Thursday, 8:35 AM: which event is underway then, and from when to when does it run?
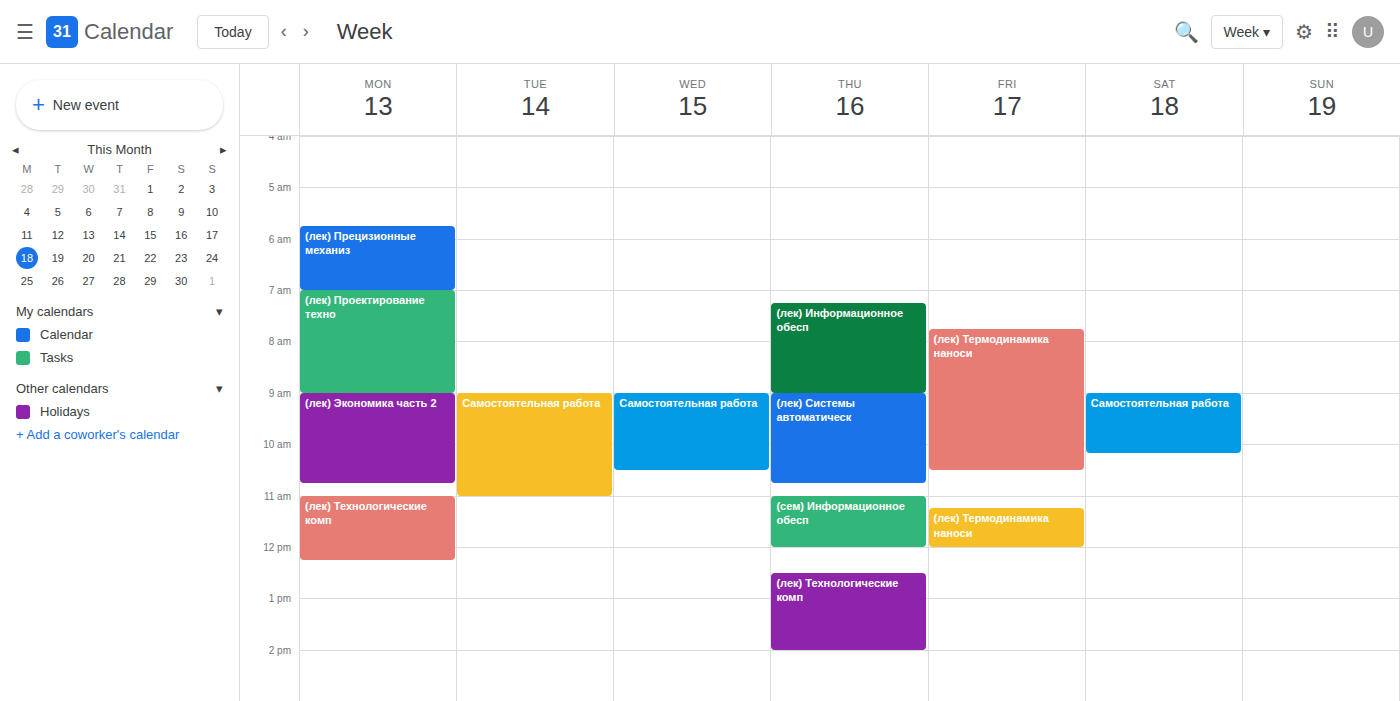
"(лек) Информационное обесп", 7:15 AM to 9:00 AM